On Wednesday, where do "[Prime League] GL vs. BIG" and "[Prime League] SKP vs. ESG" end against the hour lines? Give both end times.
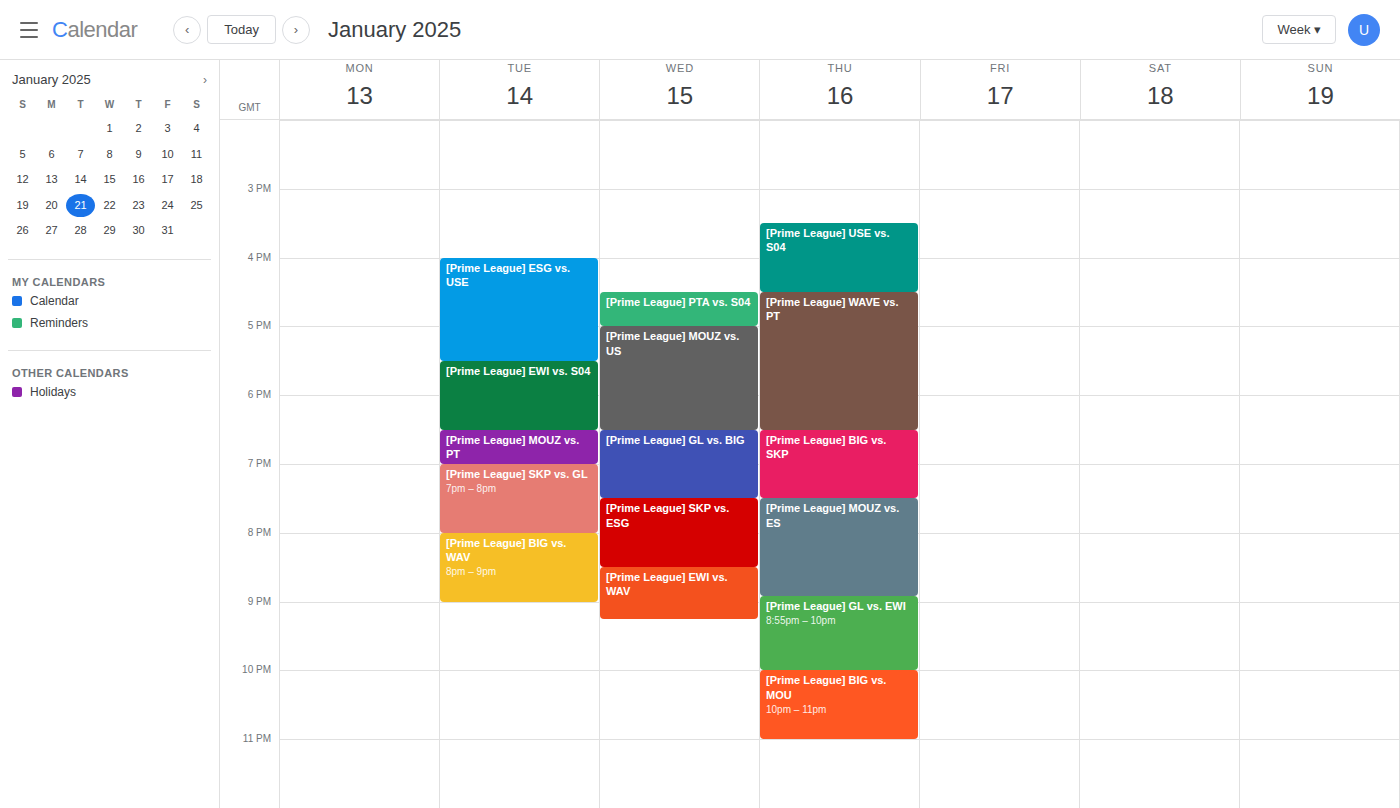
"[Prime League] GL vs. BIG": 7:30 PM, halfway between the 7 PM and 8 PM lines. "[Prime League] SKP vs. ESG": 8:30 PM, halfway between the 8 PM and 9 PM lines.